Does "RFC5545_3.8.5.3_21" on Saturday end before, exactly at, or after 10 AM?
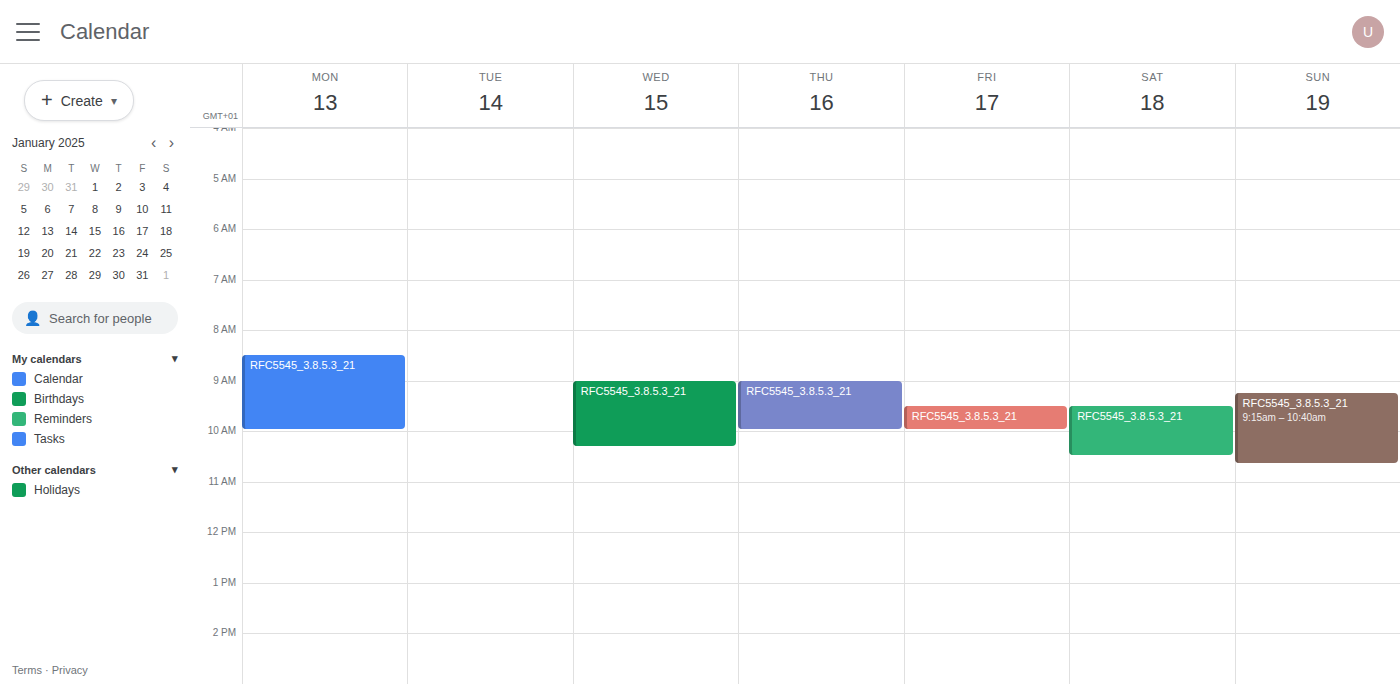
10:30 AM -- after 10 AM, 30 minutes below the 10 AM line.